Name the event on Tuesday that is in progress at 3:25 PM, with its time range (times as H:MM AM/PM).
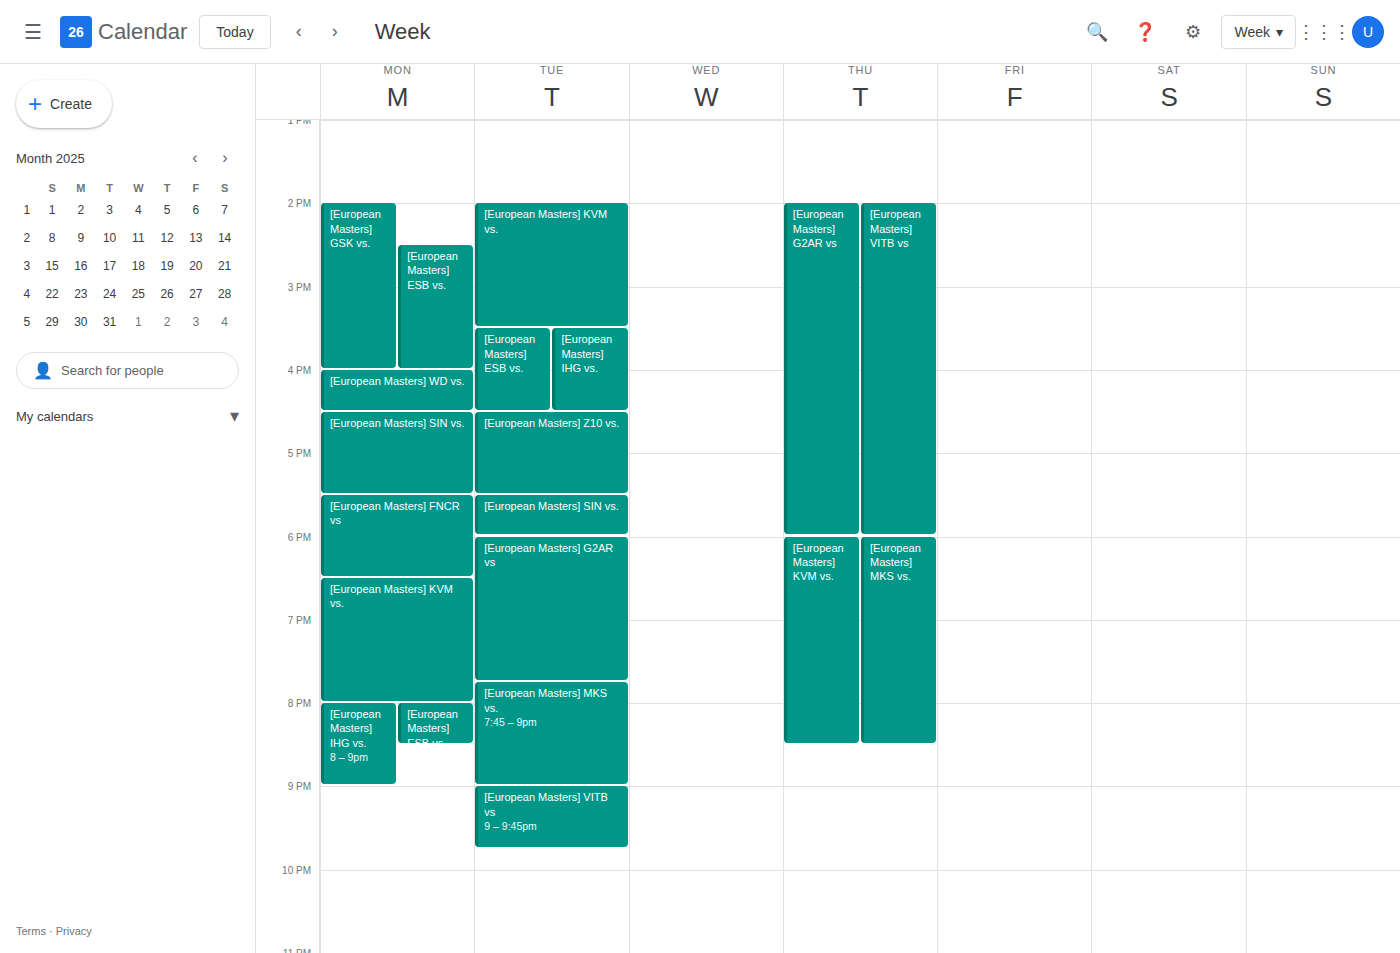
"[European Masters] KVM vs.", 2:00 PM to 3:30 PM